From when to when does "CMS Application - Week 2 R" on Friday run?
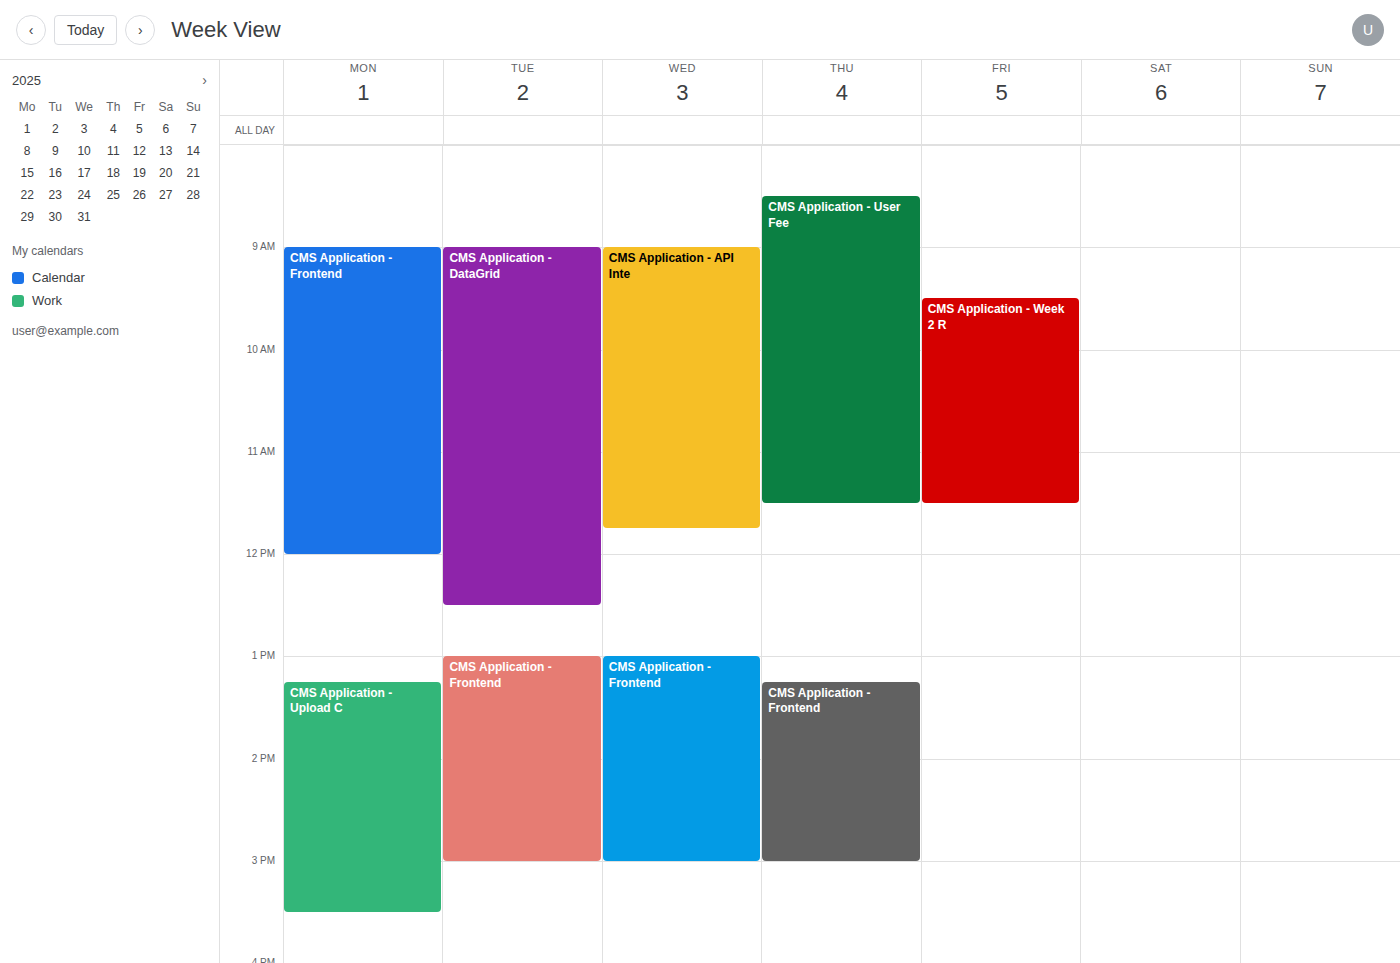
9:30 AM to 11:30 AM